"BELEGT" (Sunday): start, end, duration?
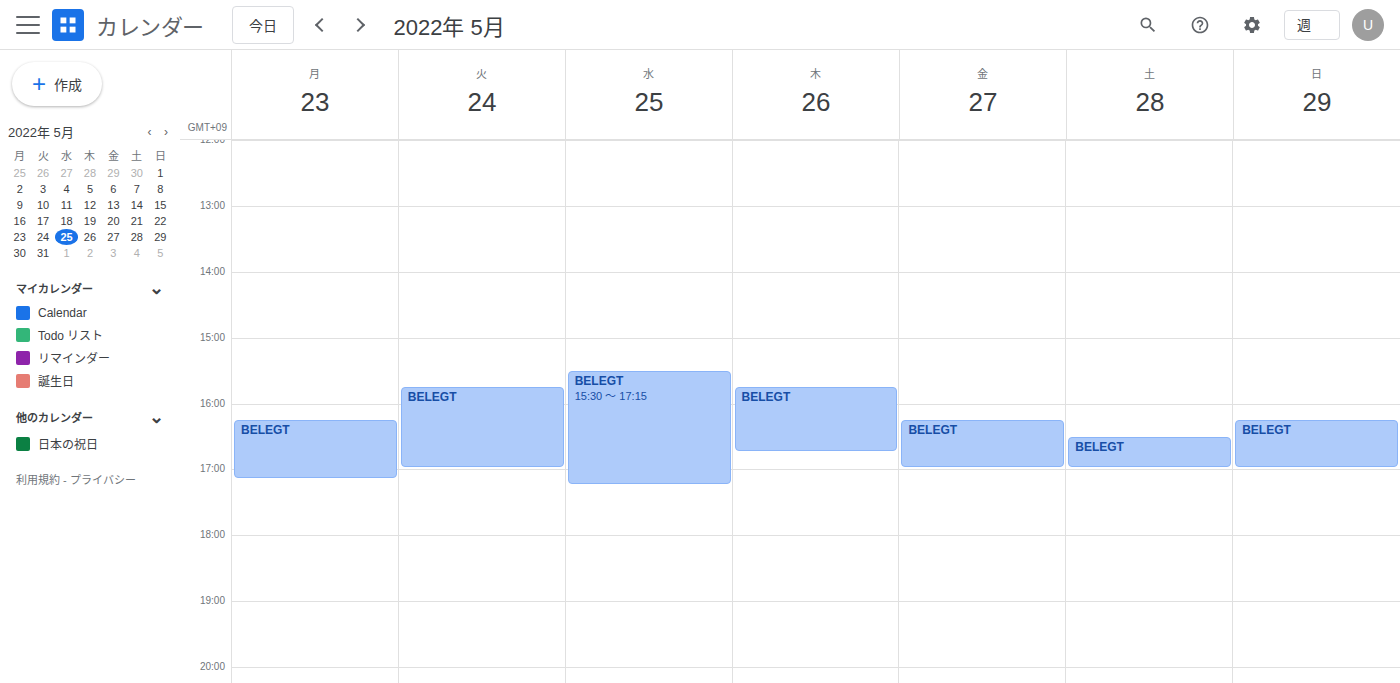
16:15 to 17:00, 45 minutes